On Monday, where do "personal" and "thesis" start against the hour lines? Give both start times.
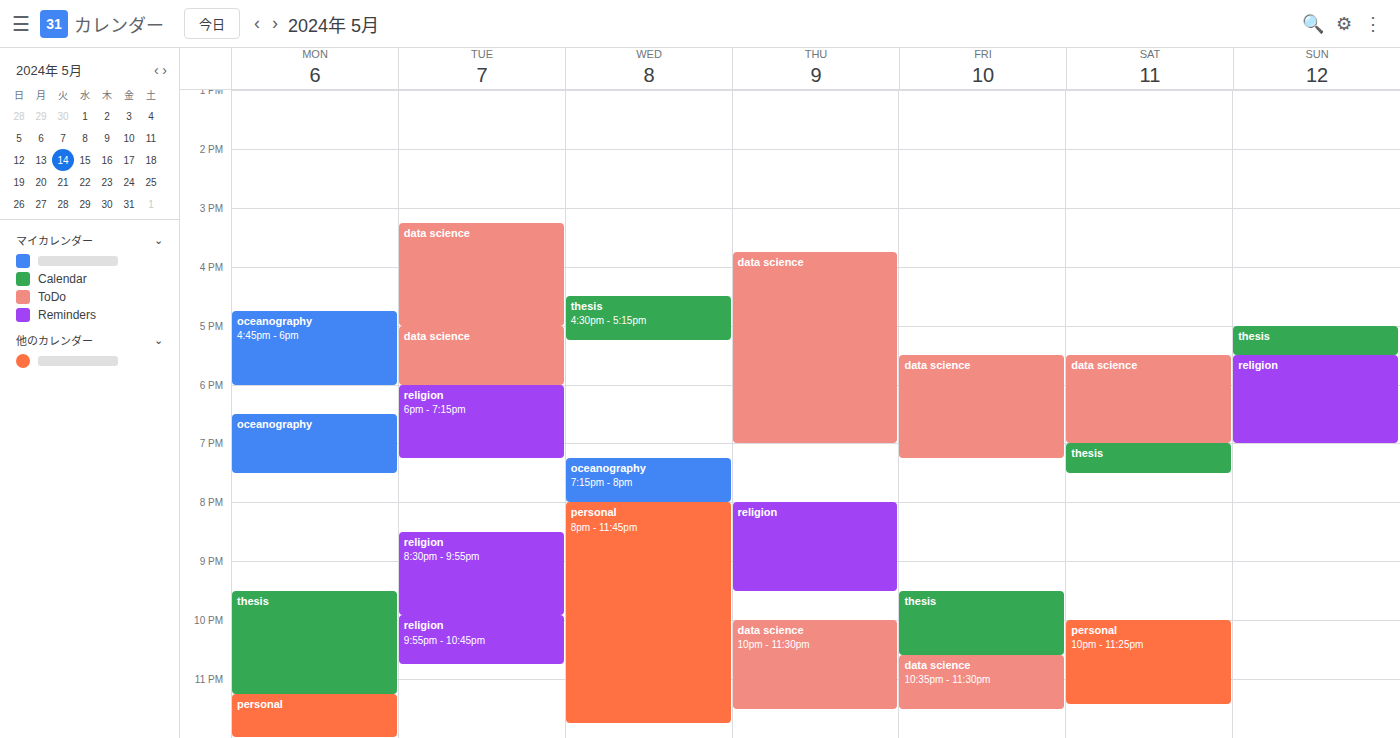
"personal": 11:15 PM, neither: a quarter of the way from the 11 PM line to the 12 AM line. "thesis": 9:30 PM, halfway between the 9 PM and 10 PM lines.